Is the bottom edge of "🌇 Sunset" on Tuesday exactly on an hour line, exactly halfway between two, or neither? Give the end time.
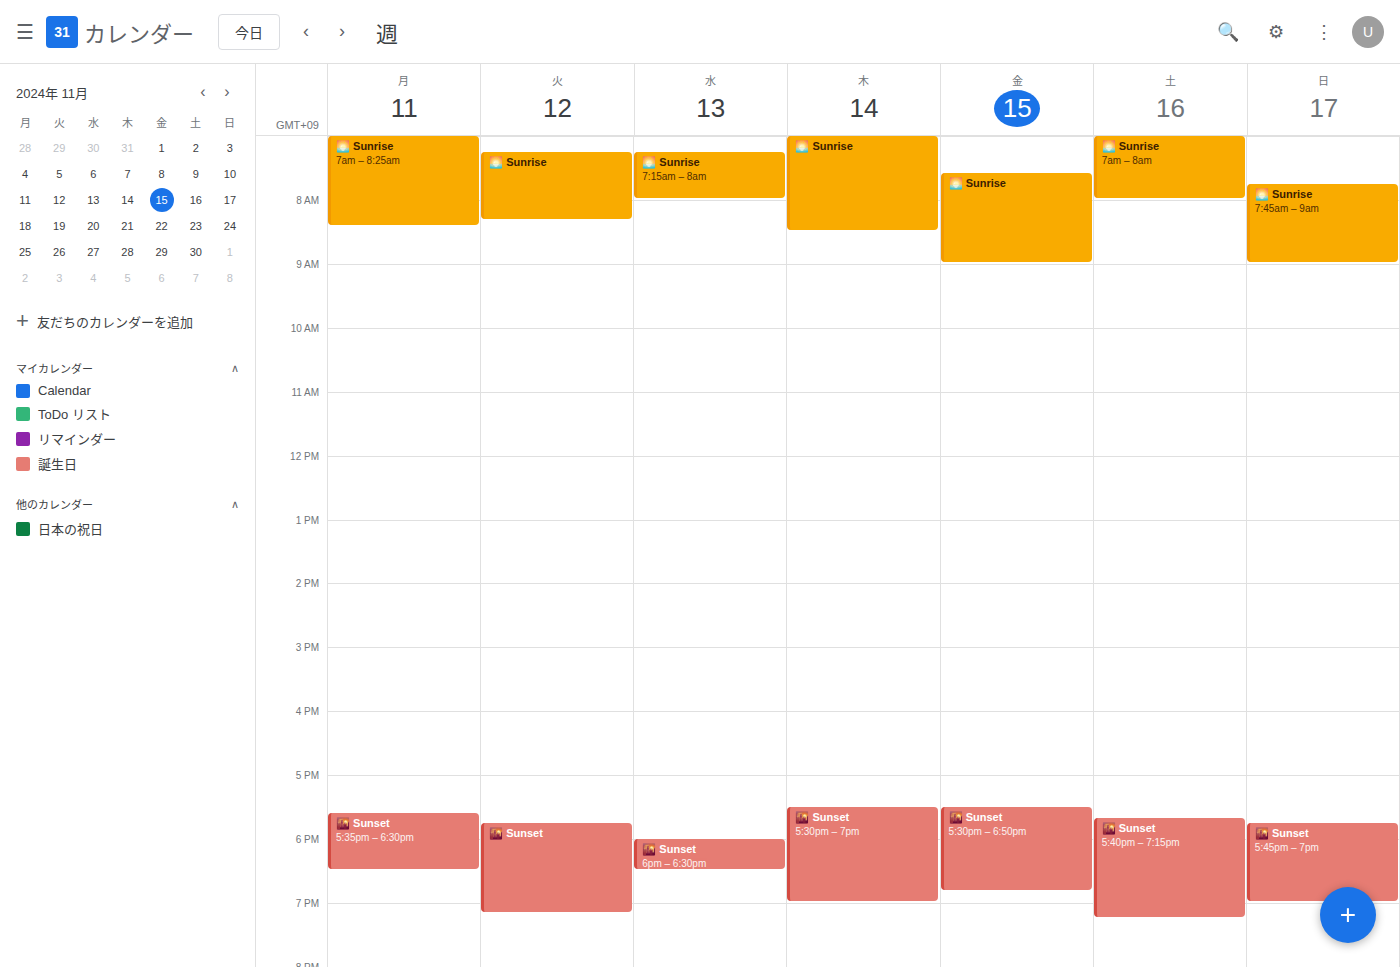
7:10 PM -- neither: 10 minutes below the 7 PM line and 50 minutes above the 8 PM line.